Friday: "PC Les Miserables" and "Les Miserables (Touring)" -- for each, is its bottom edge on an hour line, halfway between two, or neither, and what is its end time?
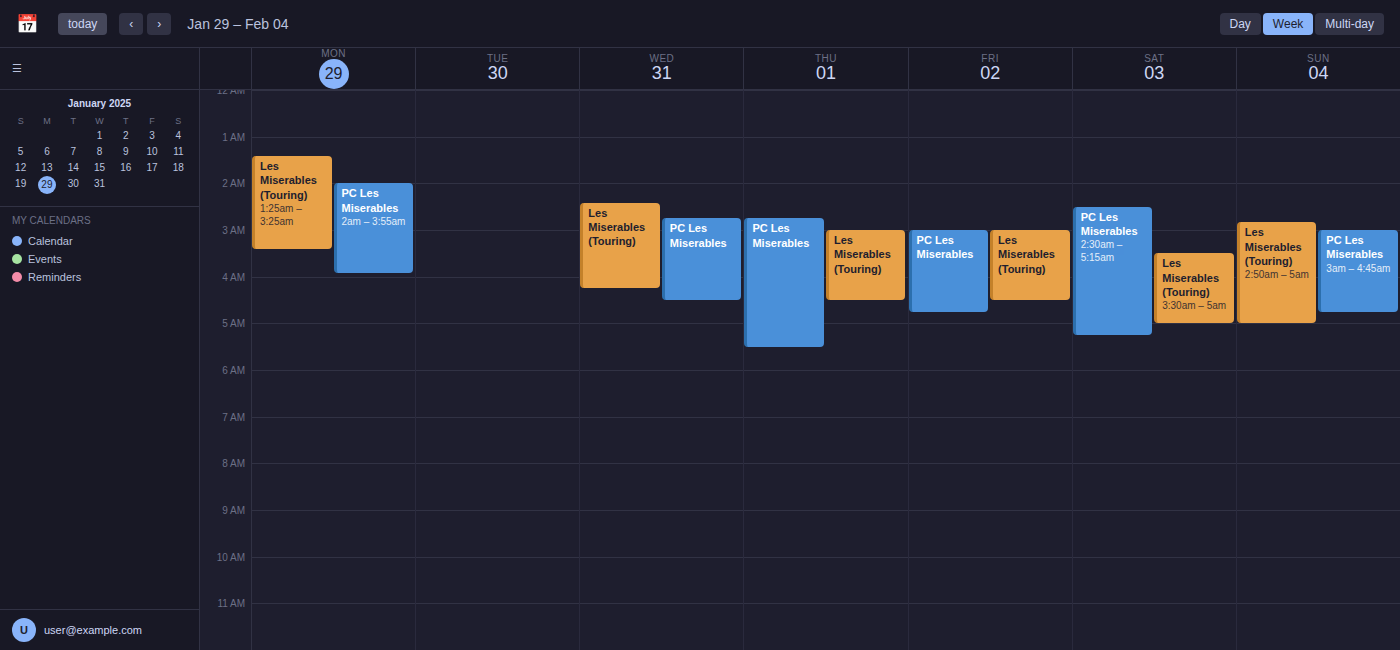
"PC Les Miserables": 4:45 AM, neither: three quarters of the way from the 4 AM line to the 5 AM line. "Les Miserables (Touring)": 4:30 AM, halfway between the 4 AM and 5 AM lines.